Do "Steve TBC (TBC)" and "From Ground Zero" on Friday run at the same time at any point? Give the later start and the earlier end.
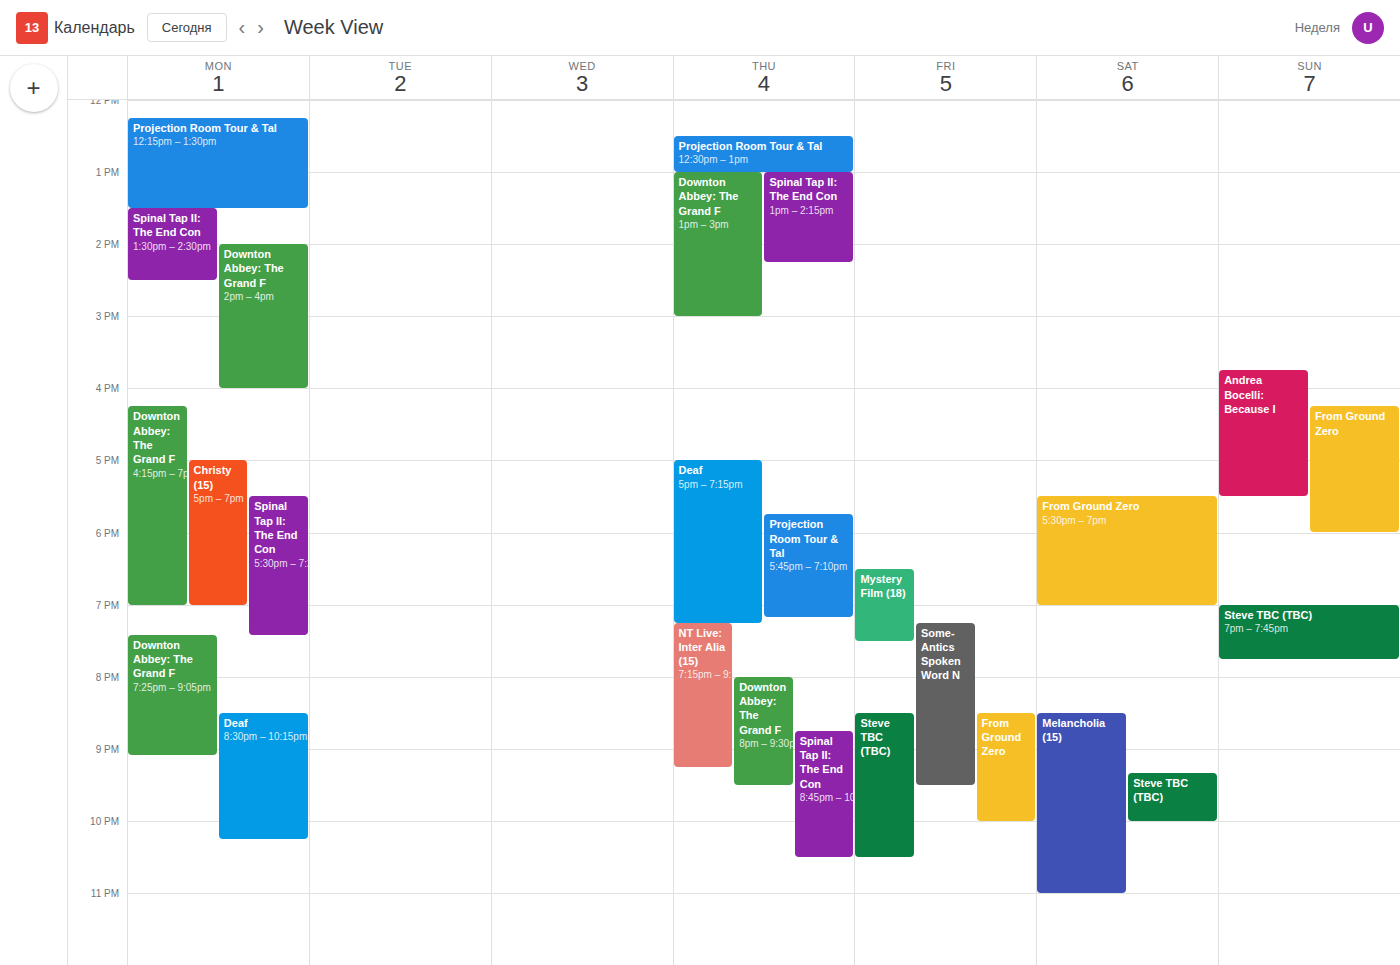
"From Ground Zero" runs 8:30 PM to 10:00 PM, inside "Steve TBC (TBC)" -- they overlap.